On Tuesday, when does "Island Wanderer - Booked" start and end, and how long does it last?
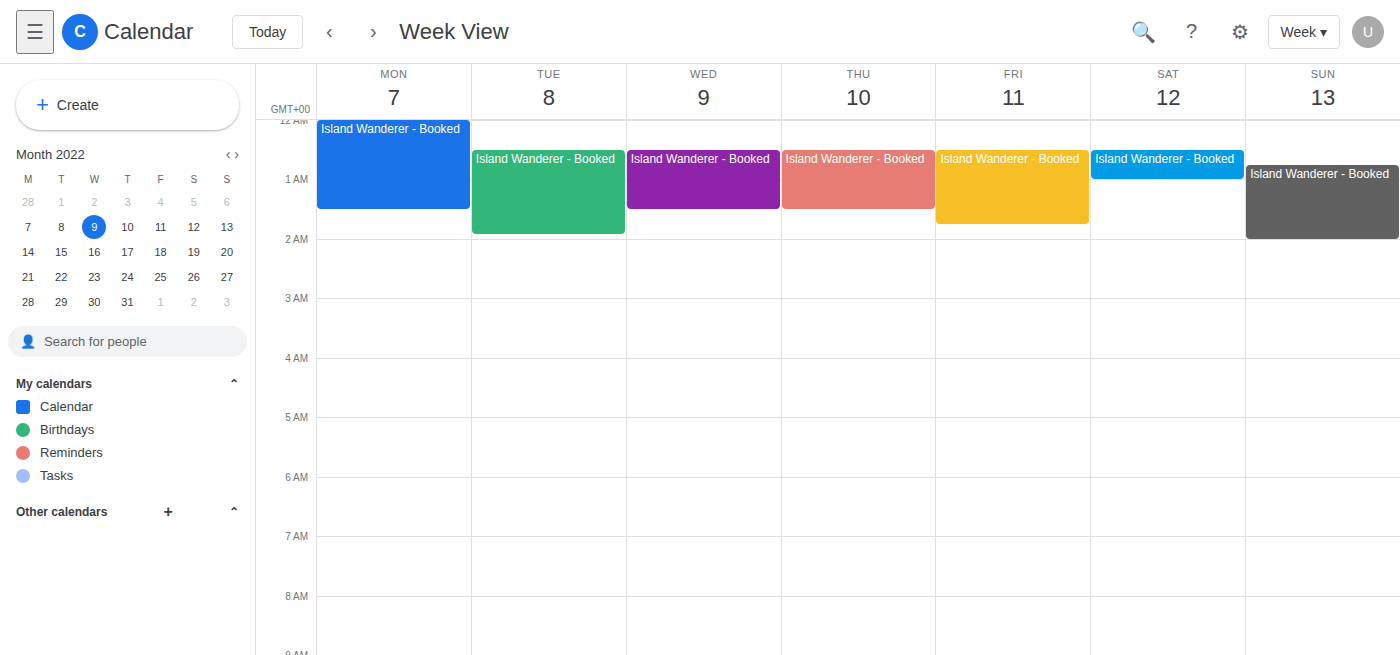
12:30 AM to 1:55 AM, 1 hour 25 minutes